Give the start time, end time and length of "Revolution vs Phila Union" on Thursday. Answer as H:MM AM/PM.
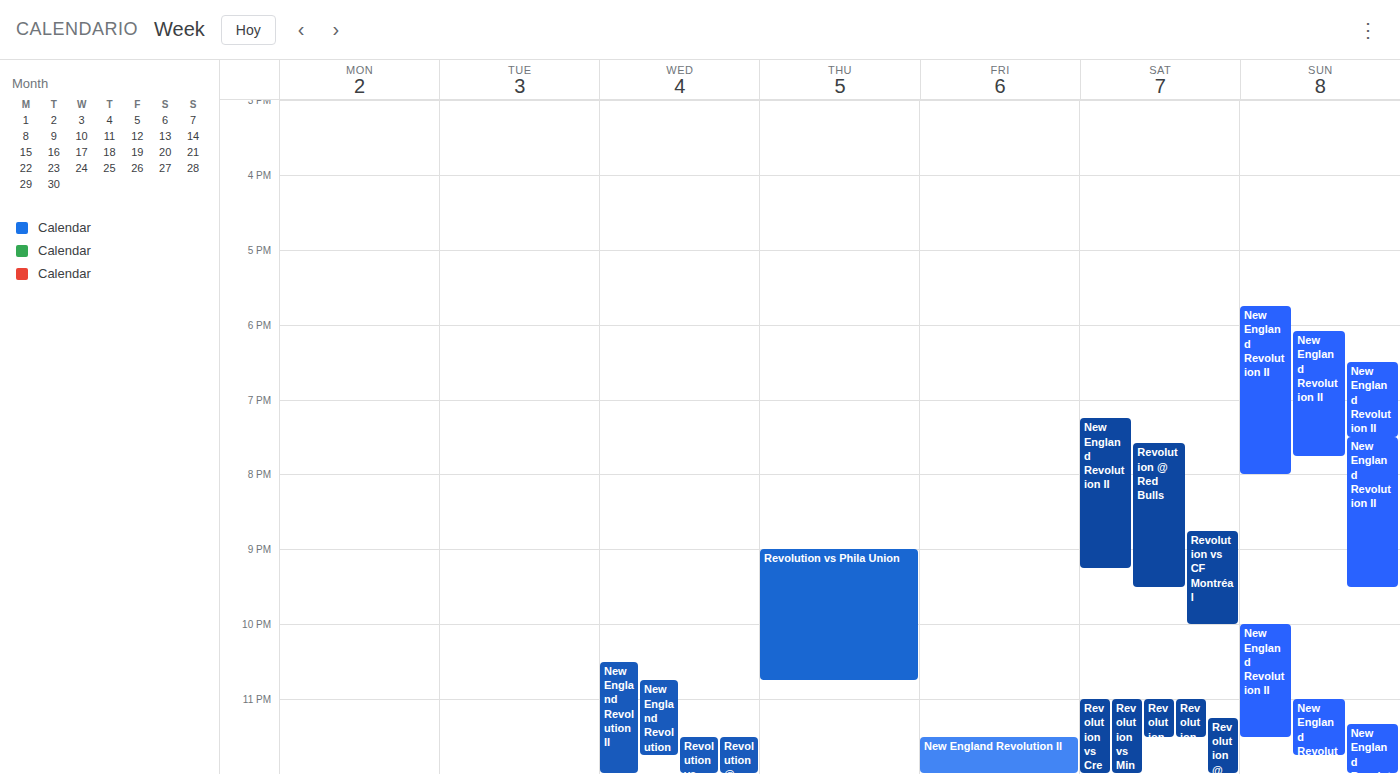
9:00 PM to 10:45 PM, 1 hour 45 minutes